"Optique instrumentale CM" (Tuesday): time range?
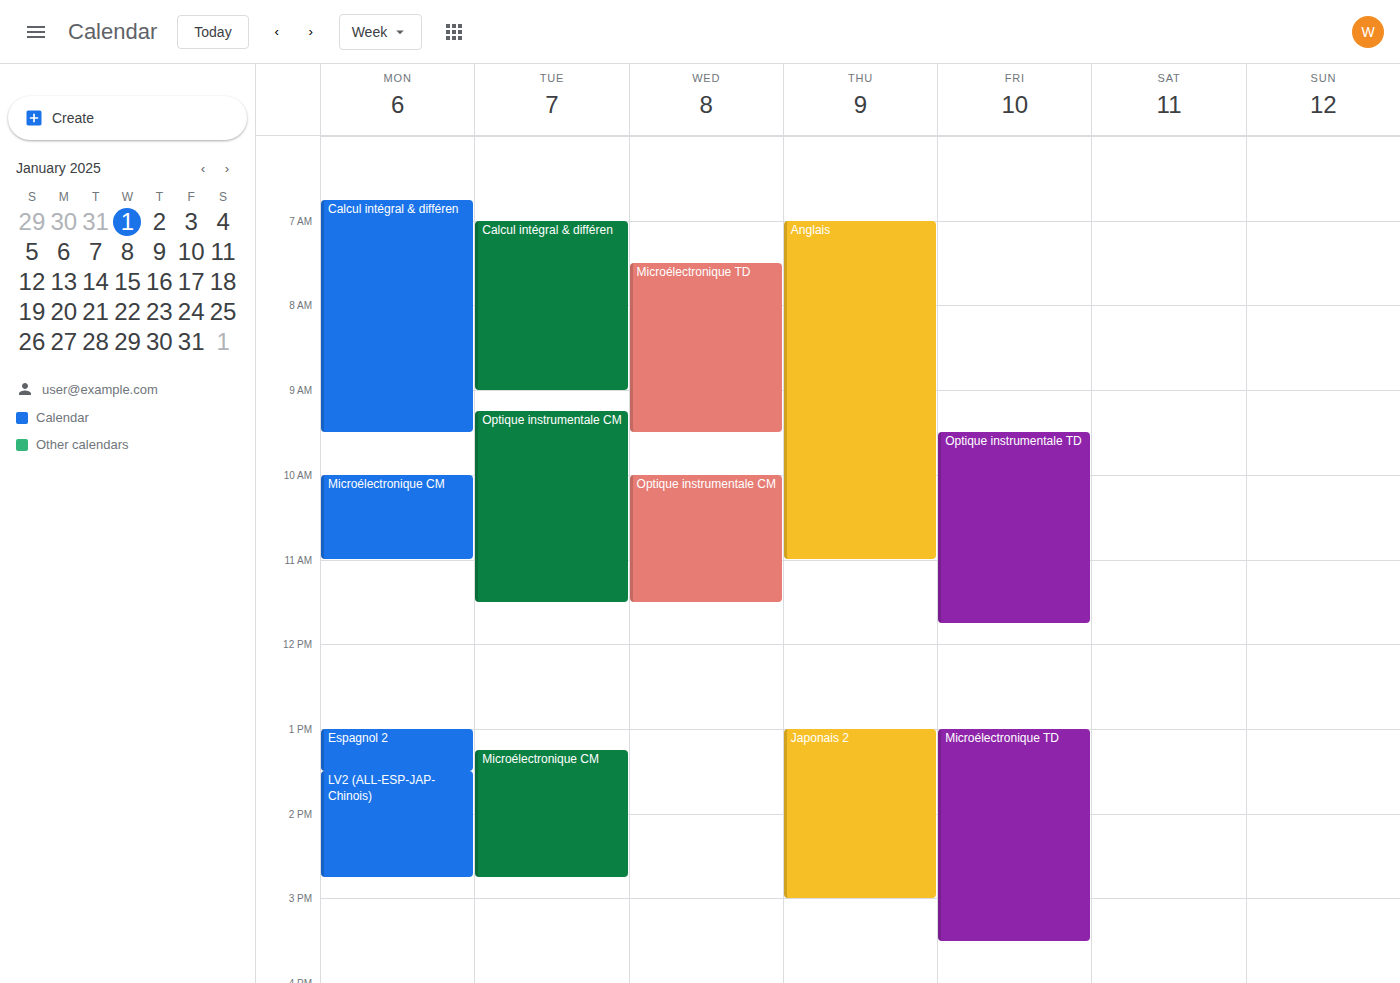
9:15 AM to 11:30 AM